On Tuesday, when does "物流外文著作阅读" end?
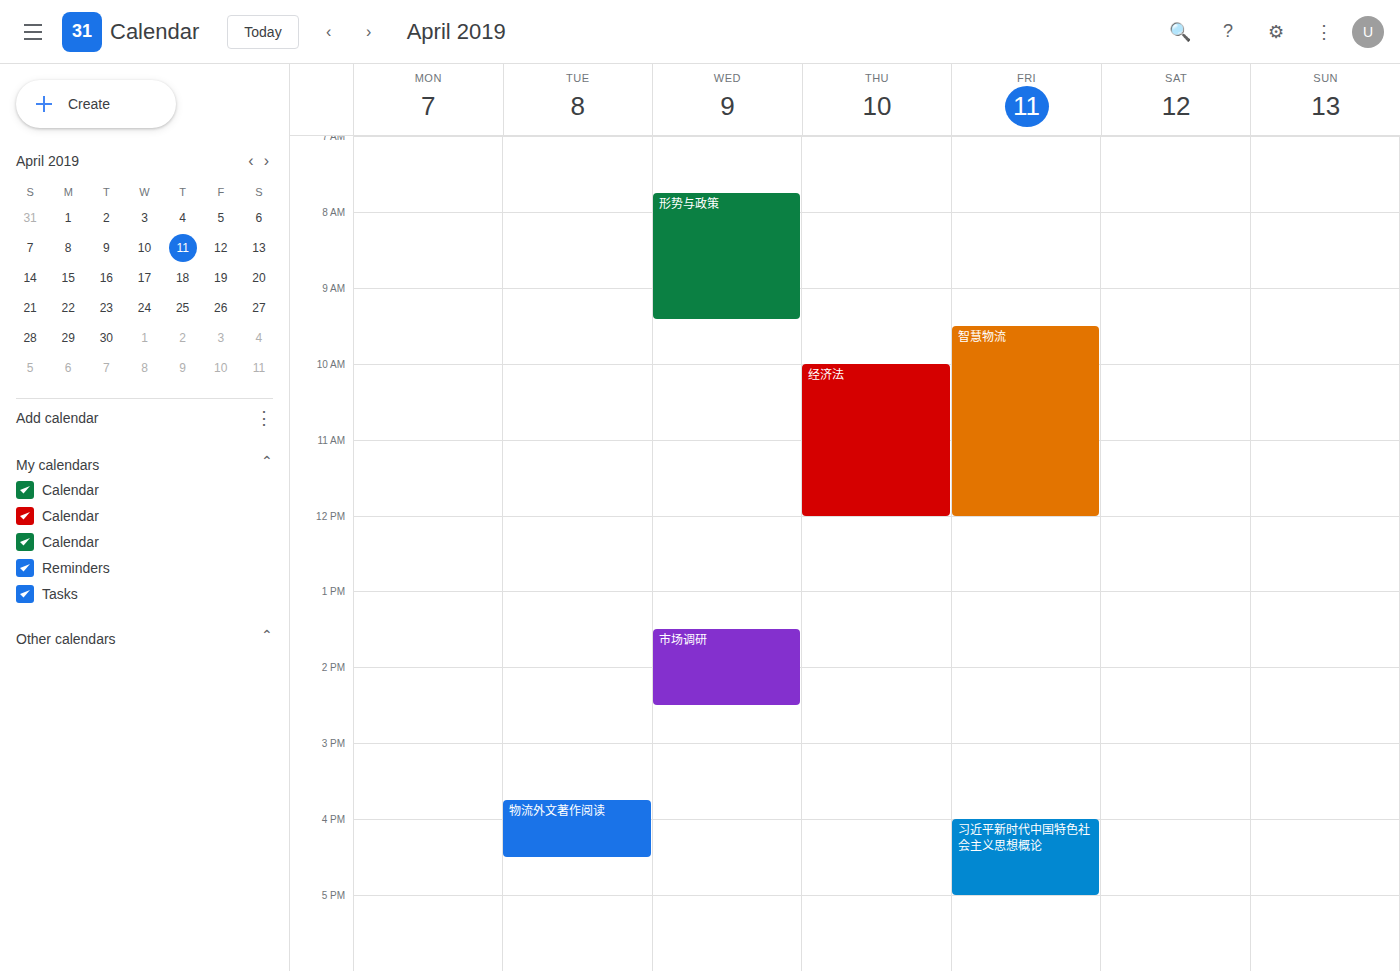
4:30 PM